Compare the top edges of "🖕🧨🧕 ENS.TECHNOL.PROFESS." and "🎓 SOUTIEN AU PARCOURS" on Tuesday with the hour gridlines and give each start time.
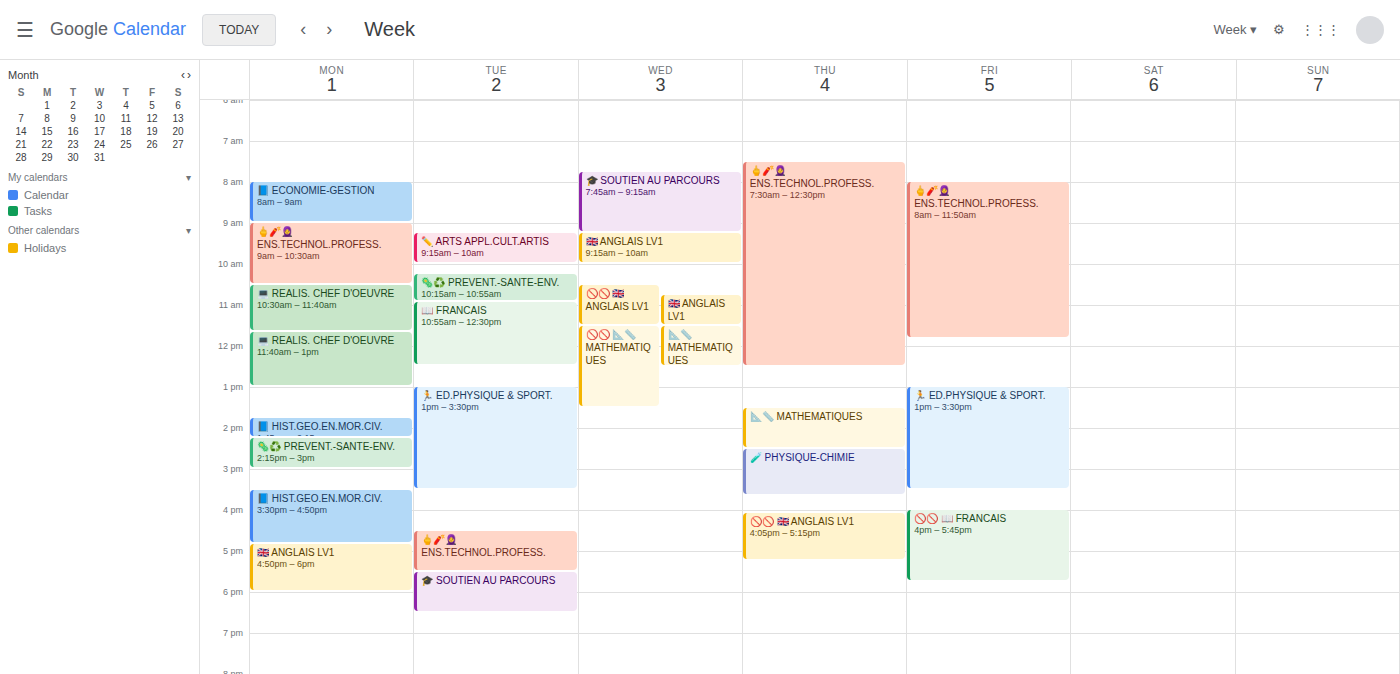
"🖕🧨🧕 ENS.TECHNOL.PROFESS.": 4:30 PM, halfway between the 4 PM and 5 PM lines. "🎓 SOUTIEN AU PARCOURS": 5:30 PM, halfway between the 5 PM and 6 PM lines.